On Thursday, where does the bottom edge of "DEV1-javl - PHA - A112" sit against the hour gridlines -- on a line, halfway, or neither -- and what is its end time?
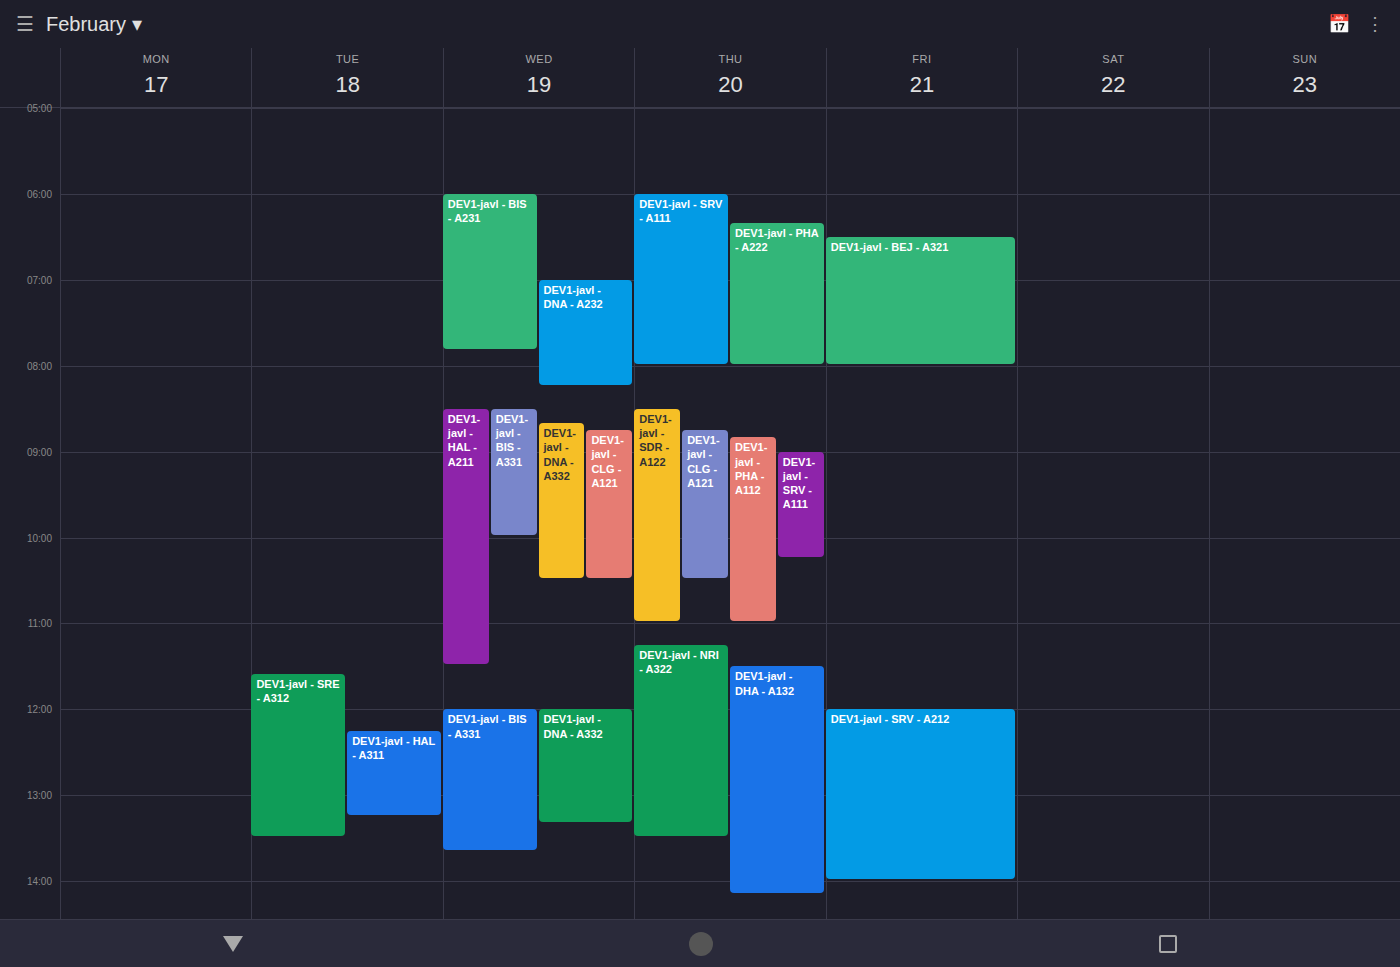
11:00 AM -- exactly on the 11 AM line.